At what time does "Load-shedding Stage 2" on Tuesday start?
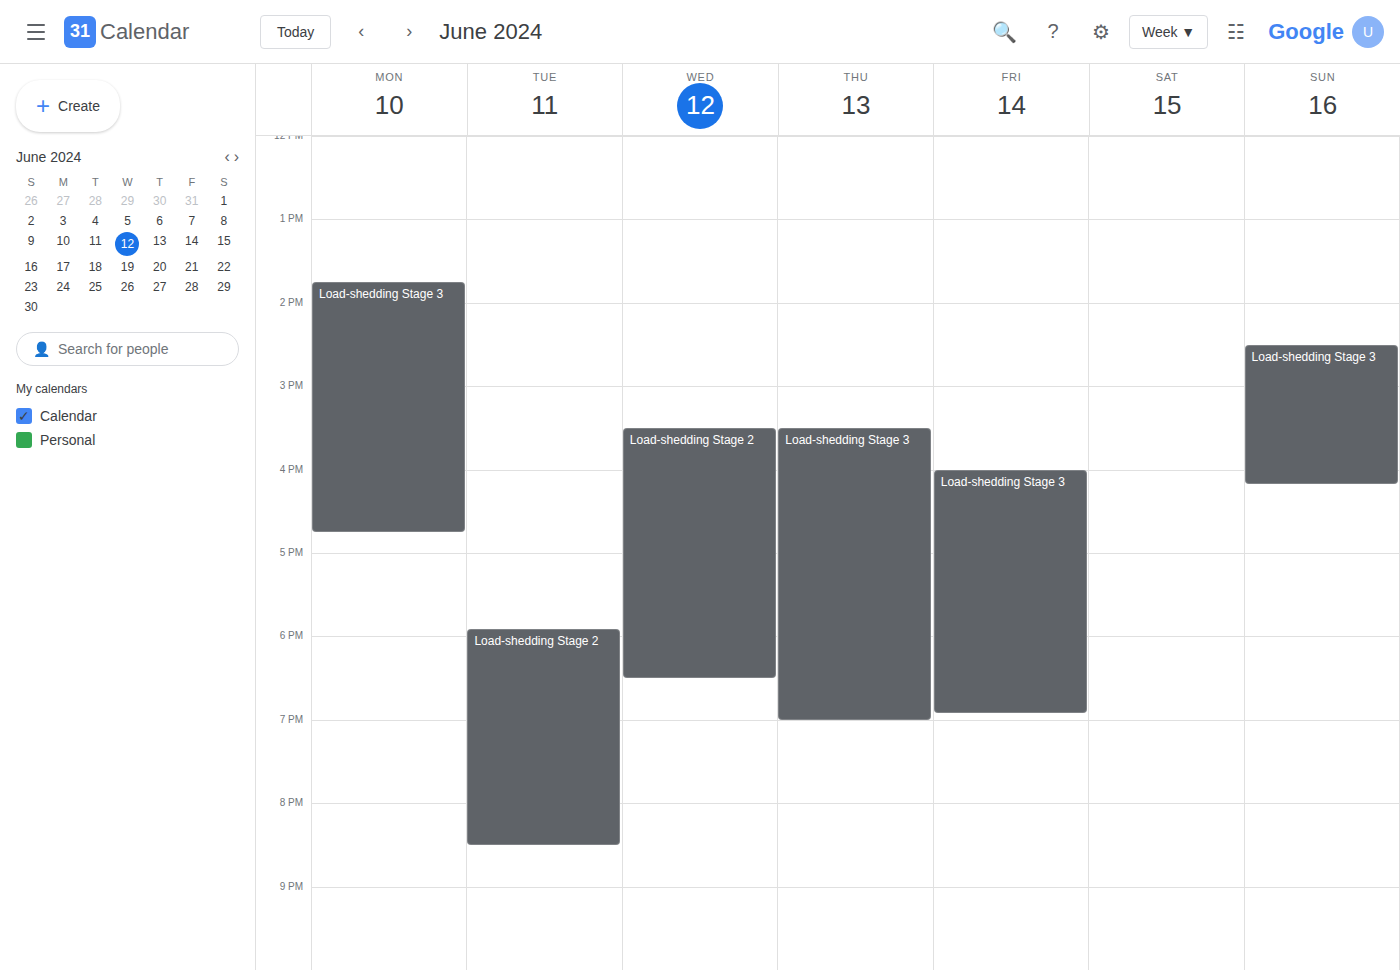
5:55 PM